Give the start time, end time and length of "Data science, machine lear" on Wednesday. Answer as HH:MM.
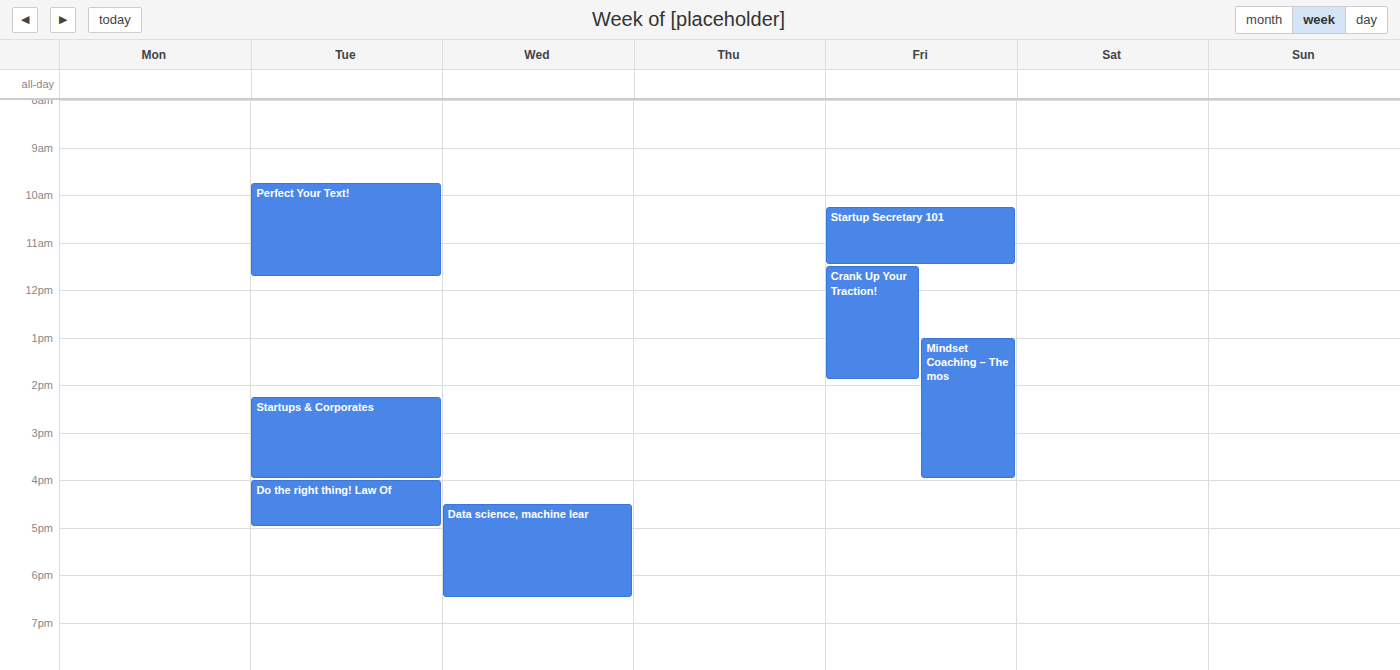
16:30 to 18:30, 2 hours